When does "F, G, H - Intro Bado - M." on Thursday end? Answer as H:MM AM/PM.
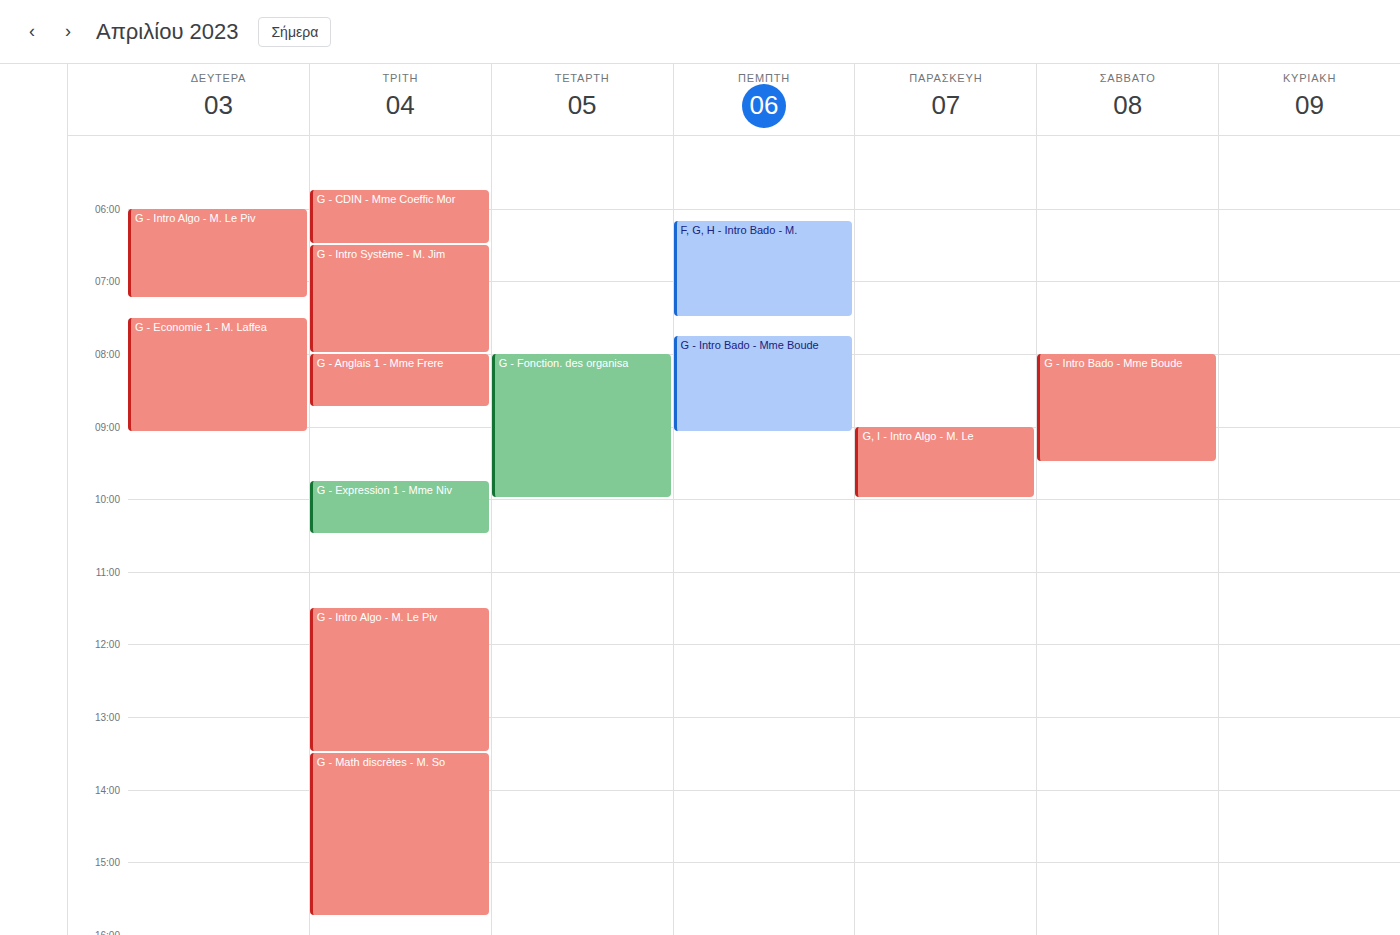
7:30 AM